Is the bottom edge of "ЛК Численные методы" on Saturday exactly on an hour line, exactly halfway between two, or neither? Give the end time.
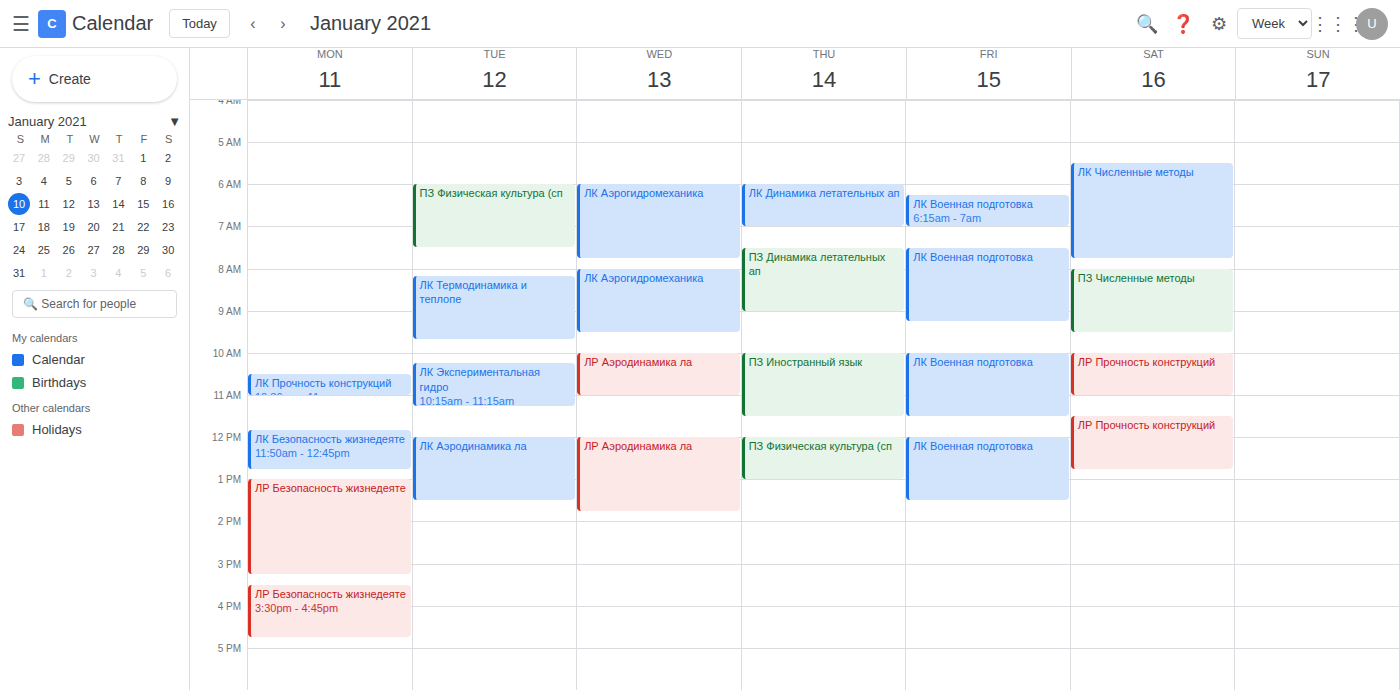
07:45 -- neither: three quarters of the way from the 07:00 line to the 08:00 line.